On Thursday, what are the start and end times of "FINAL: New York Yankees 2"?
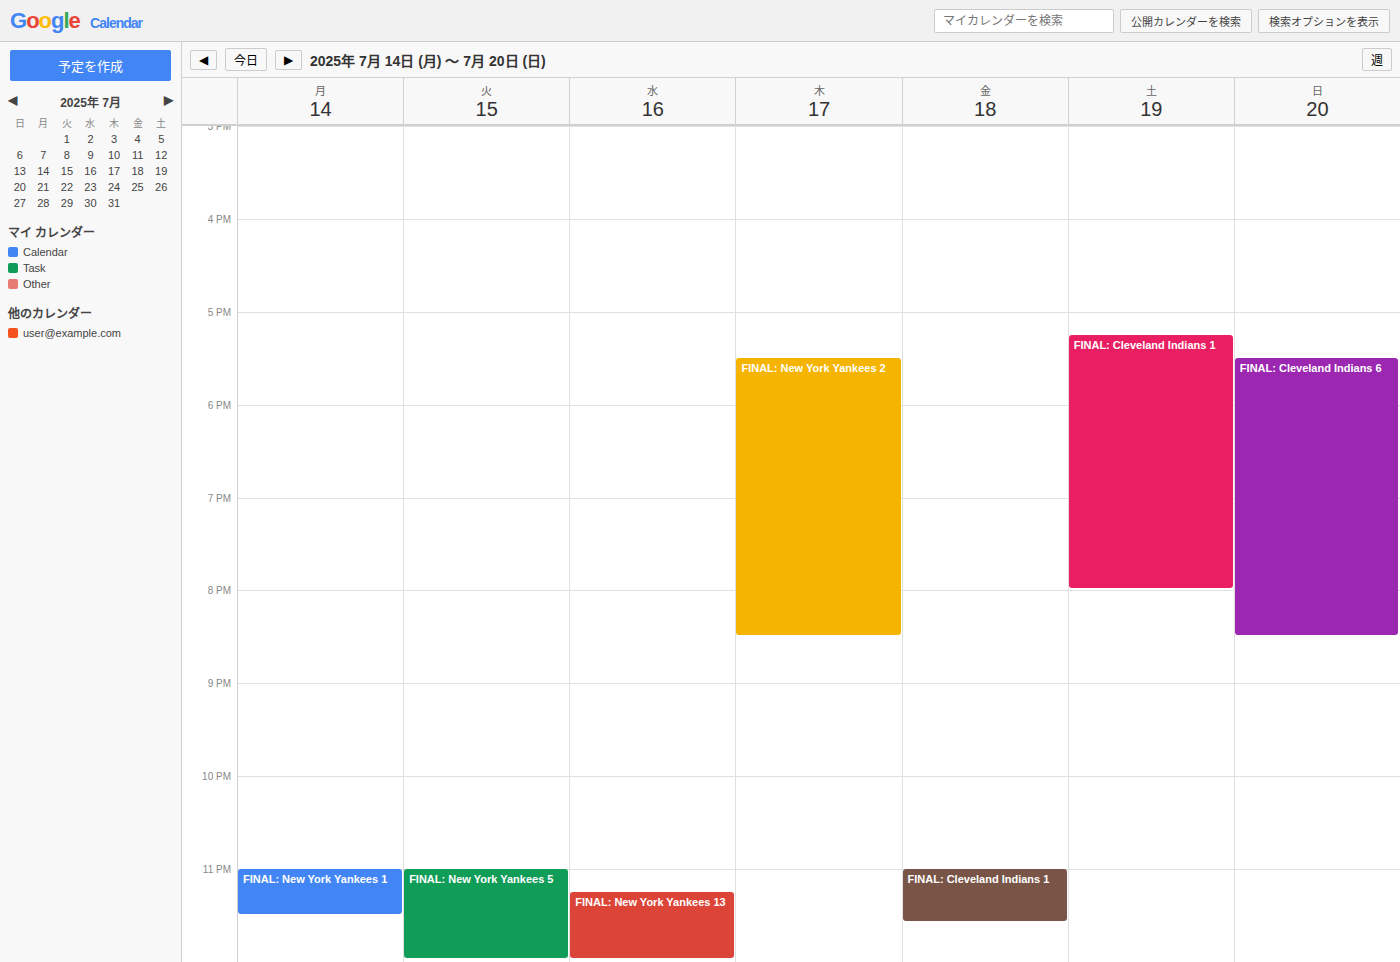
5:30 PM to 8:30 PM